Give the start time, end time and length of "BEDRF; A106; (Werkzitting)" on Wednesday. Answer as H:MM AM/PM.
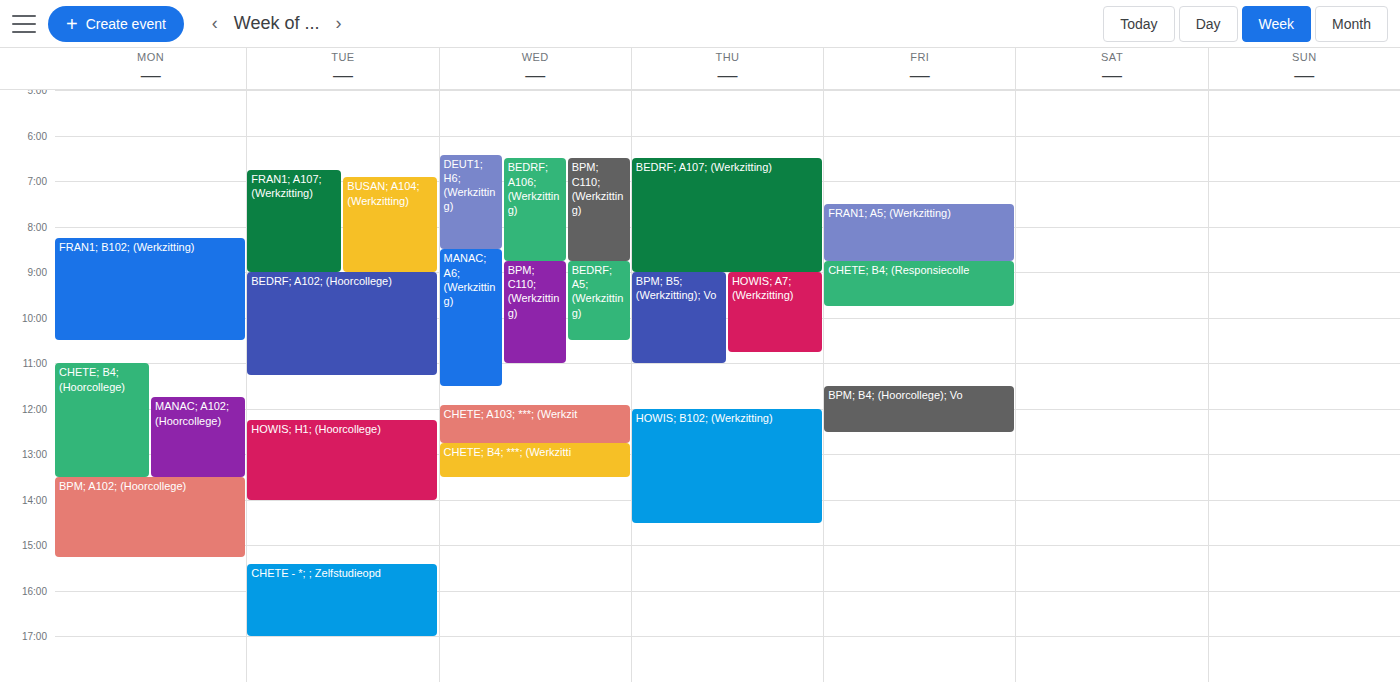
6:30 AM to 8:45 AM, 2 hours 15 minutes